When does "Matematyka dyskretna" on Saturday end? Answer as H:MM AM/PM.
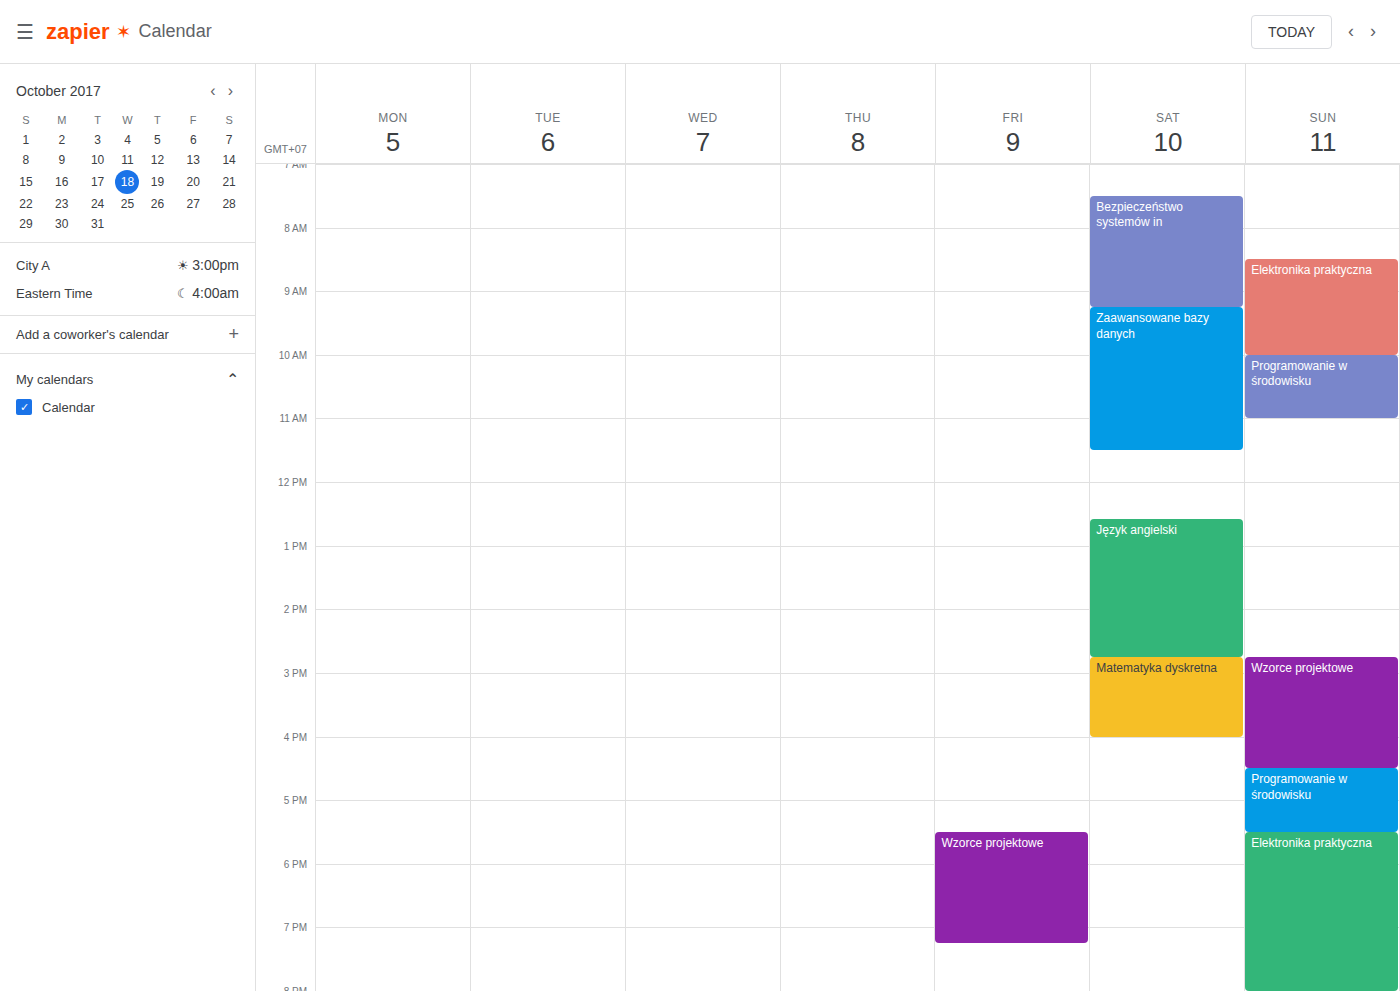
4:00 PM